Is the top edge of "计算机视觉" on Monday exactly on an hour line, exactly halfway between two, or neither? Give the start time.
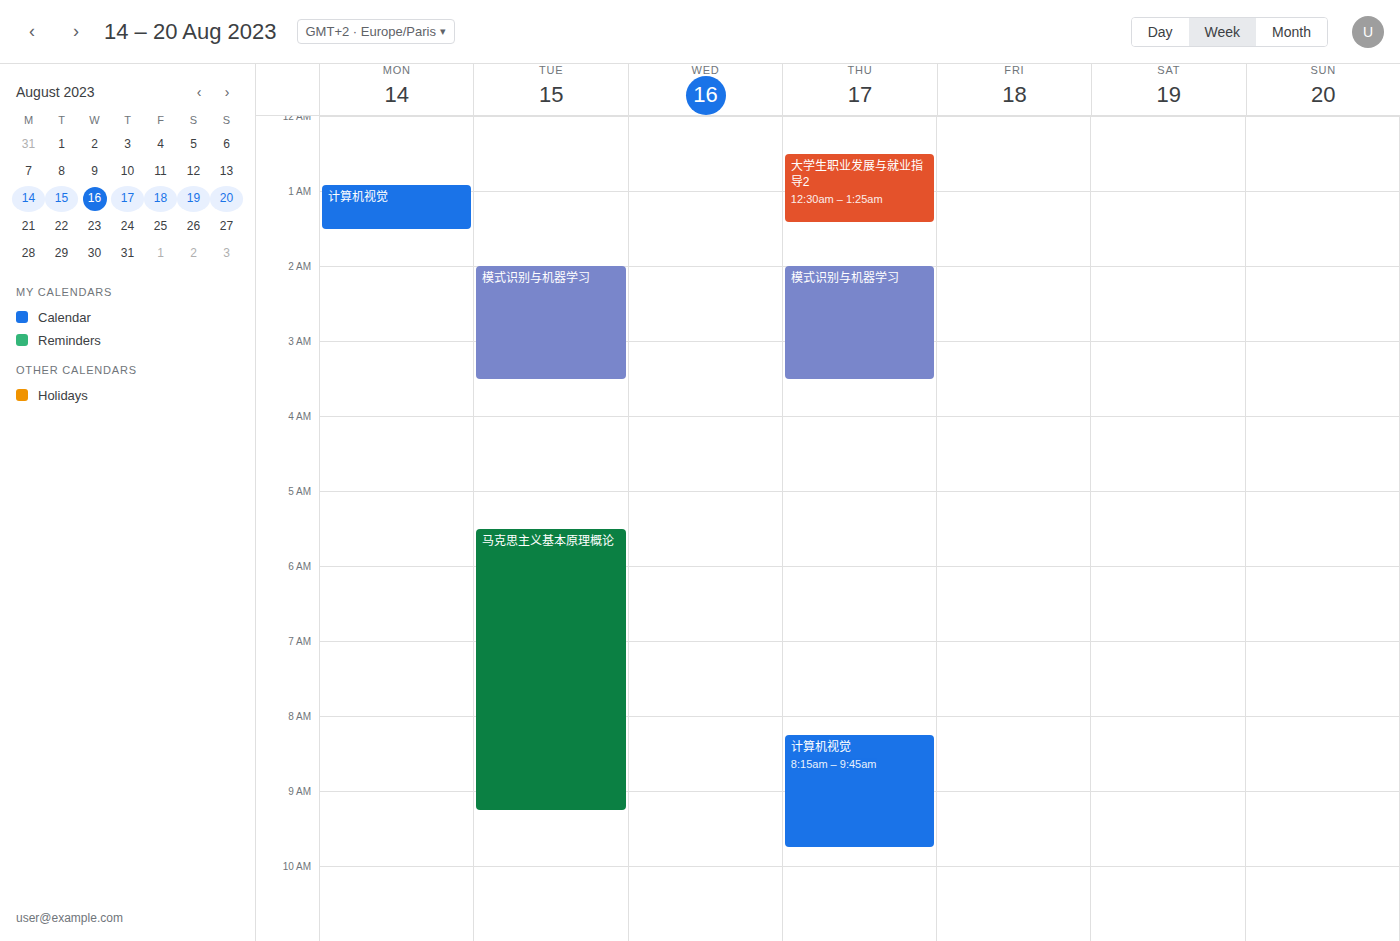
12:55 AM -- neither: 55 minutes below the 12 AM line and 5 minutes above the 1 AM line.